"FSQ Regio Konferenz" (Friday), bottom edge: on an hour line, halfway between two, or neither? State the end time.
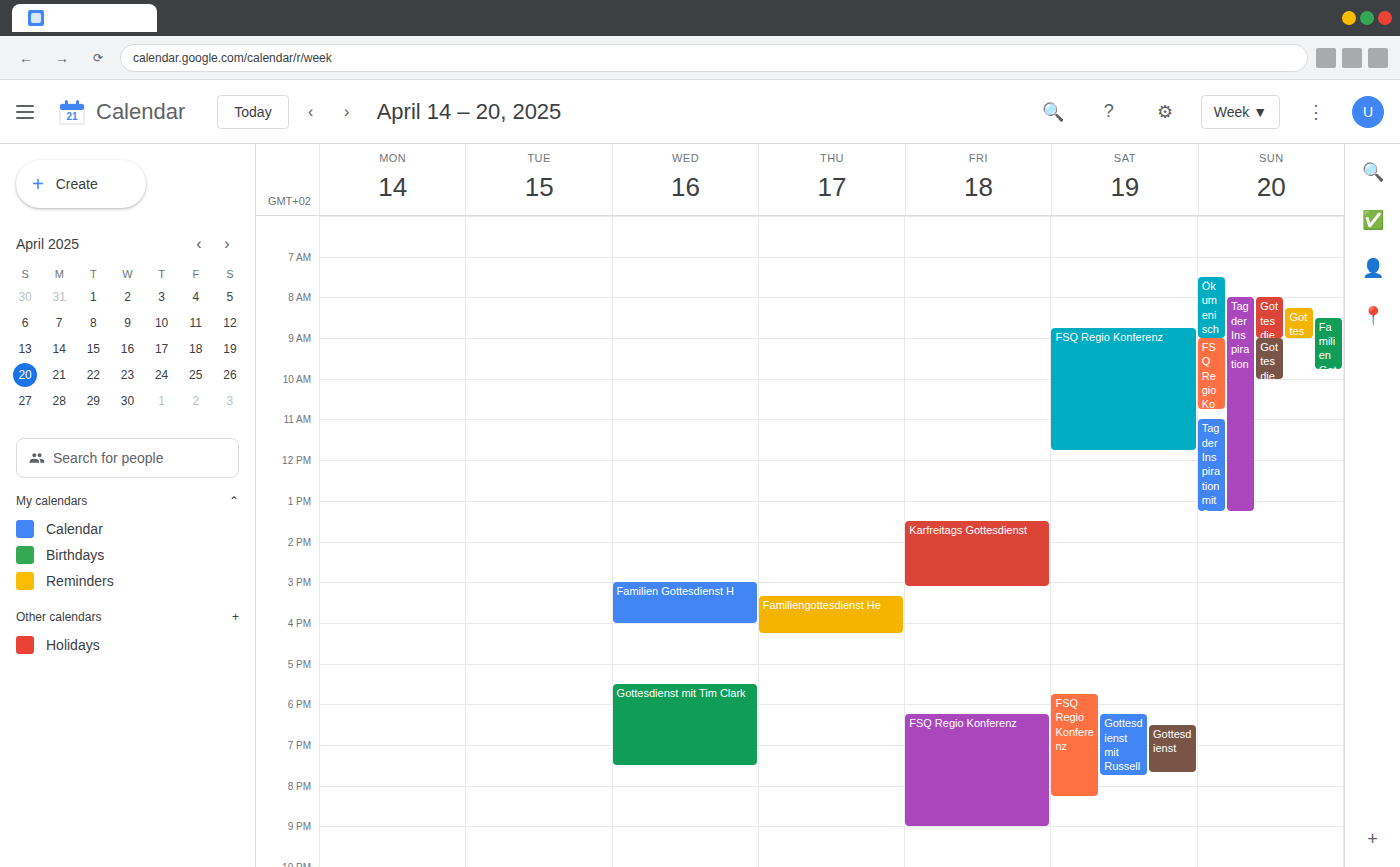
21:00 -- exactly on the 21:00 line.